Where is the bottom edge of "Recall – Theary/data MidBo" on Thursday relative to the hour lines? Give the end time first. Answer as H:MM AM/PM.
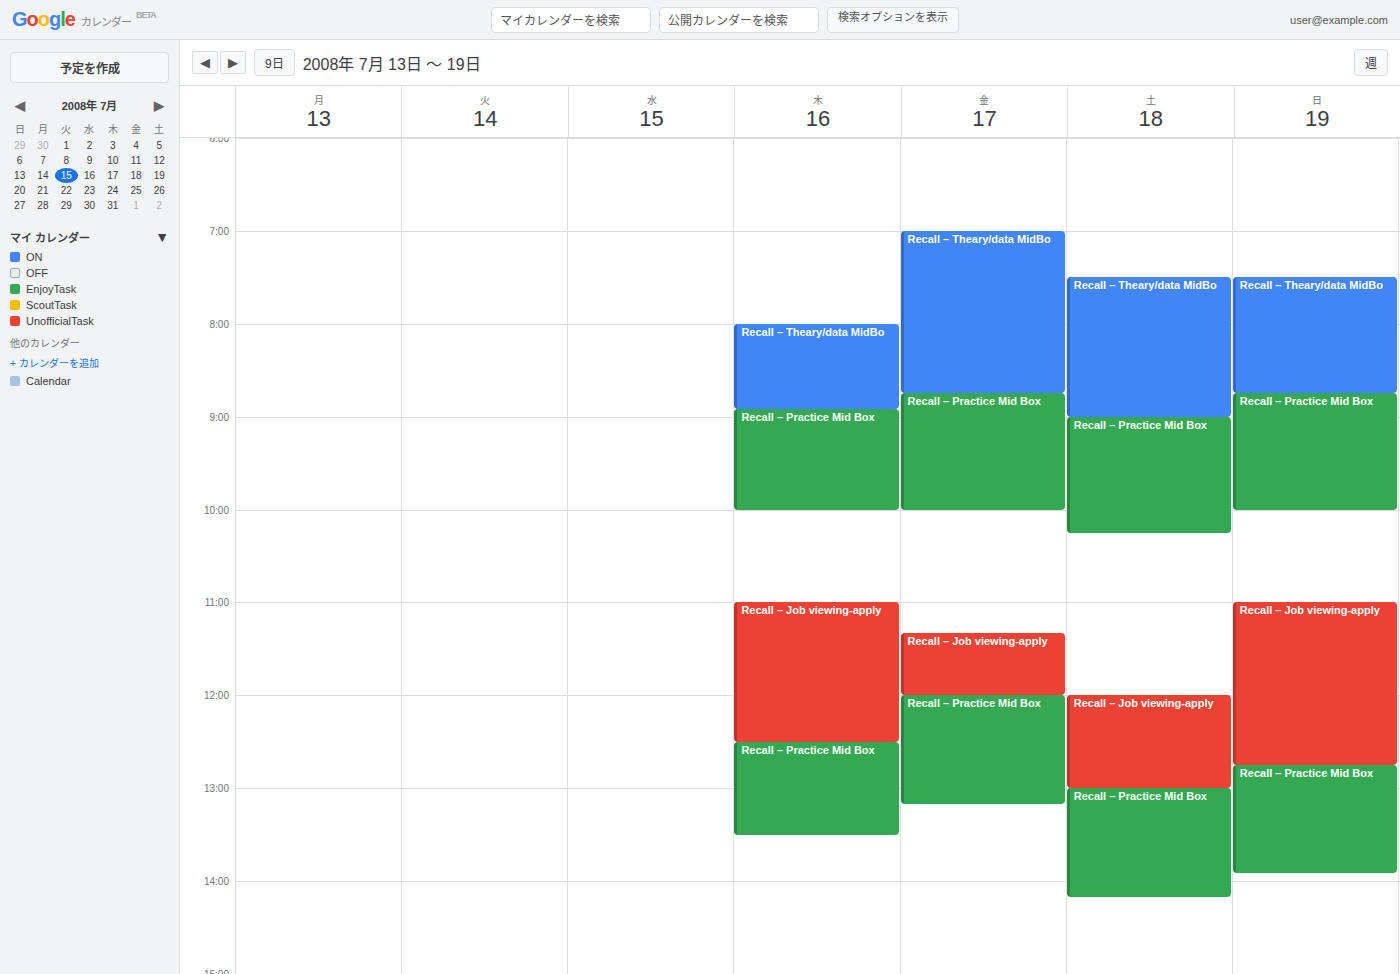
8:55 AM -- neither: 55 minutes below the 8 AM line and 5 minutes above the 9 AM line.